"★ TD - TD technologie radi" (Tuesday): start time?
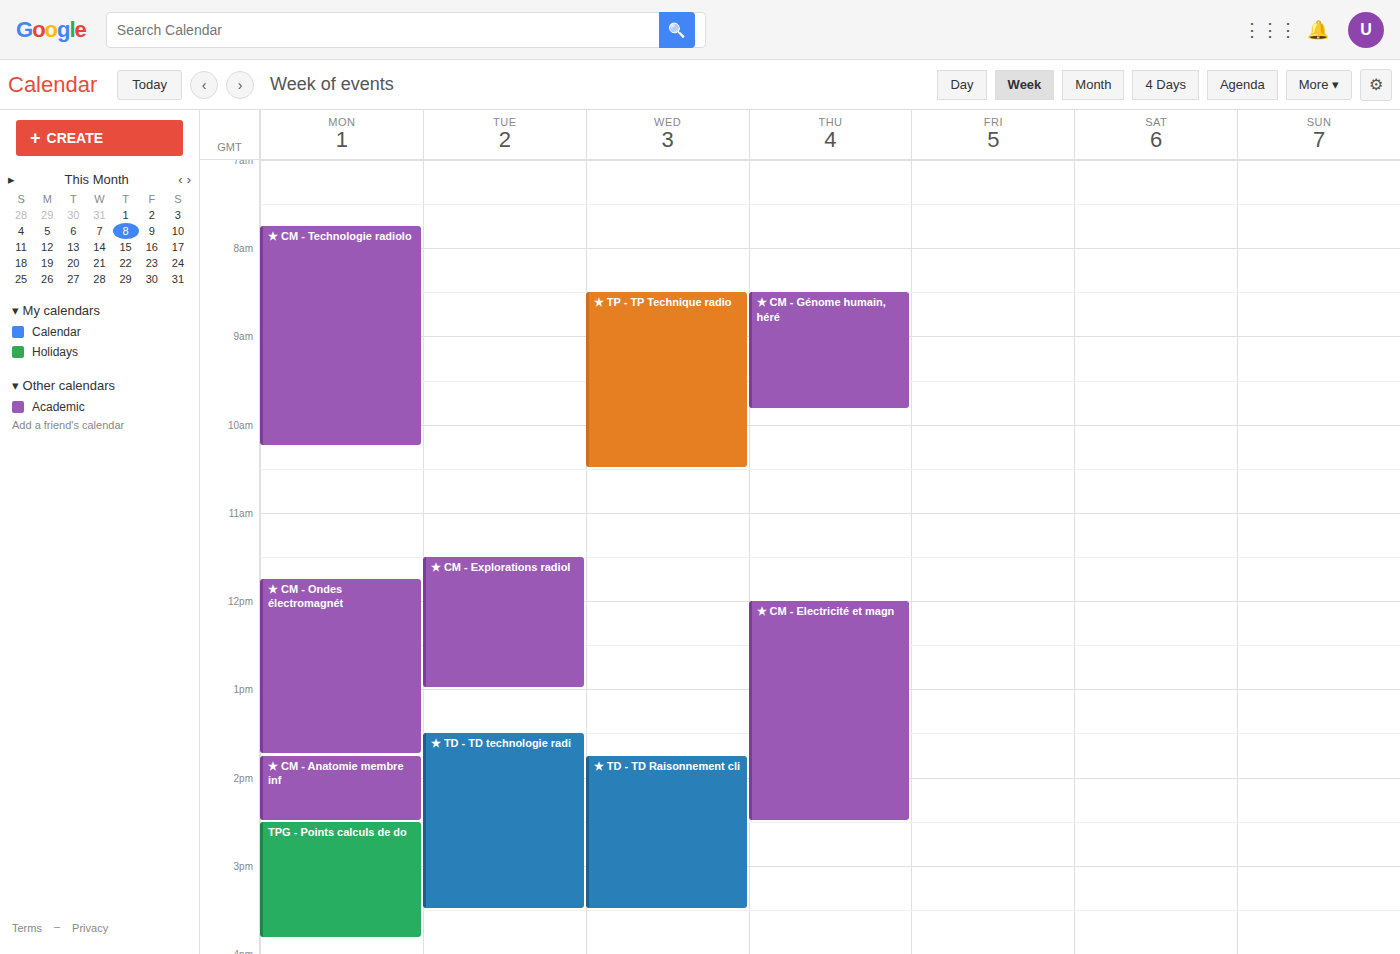
1:30 PM